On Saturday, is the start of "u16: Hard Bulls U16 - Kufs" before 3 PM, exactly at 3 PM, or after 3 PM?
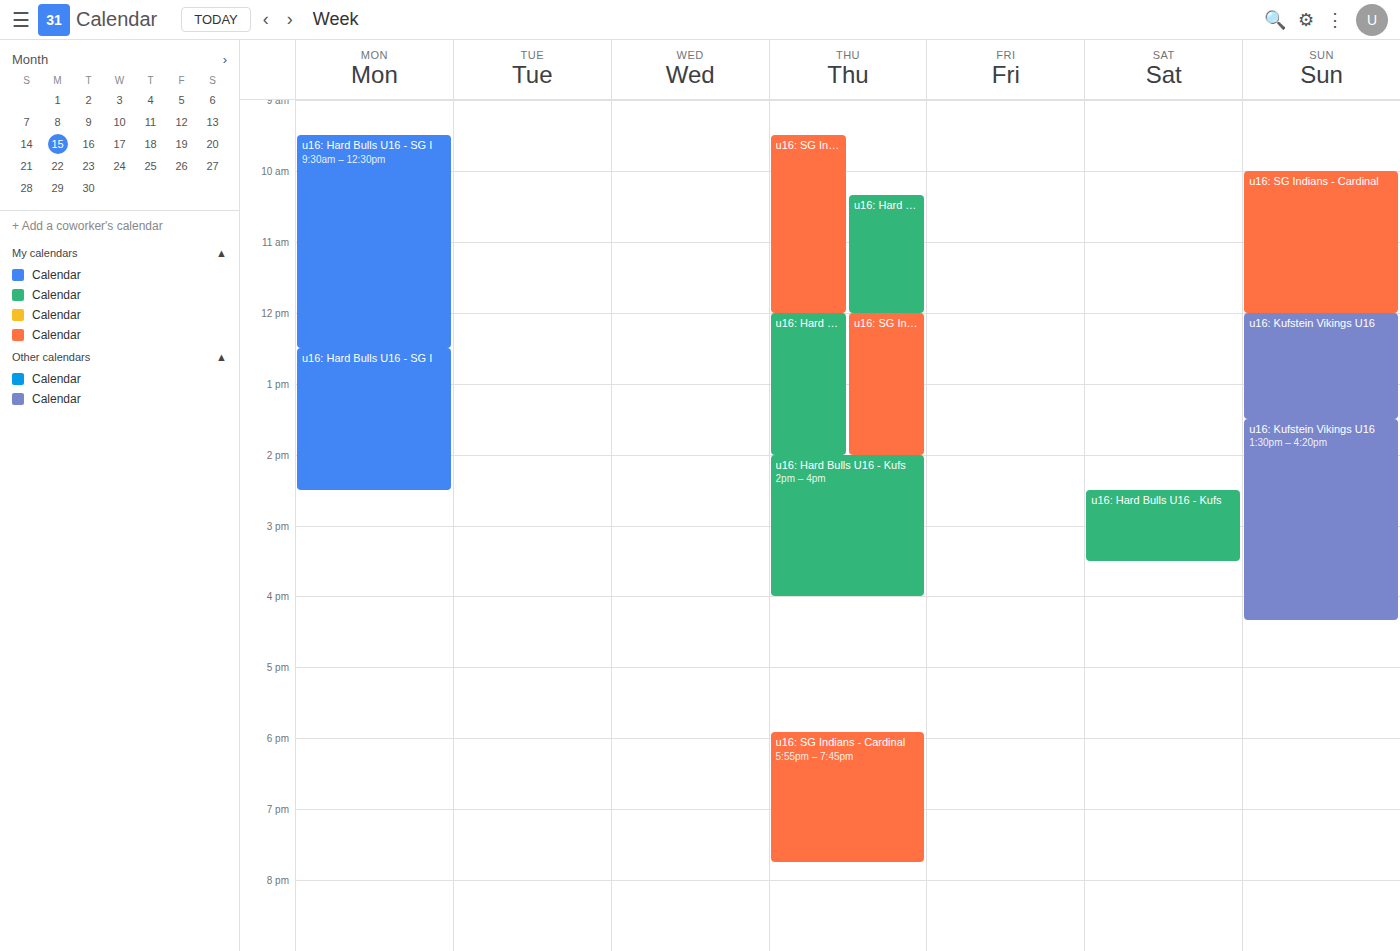
2:30 PM -- before 3 PM, 30 minutes above the 3 PM line.